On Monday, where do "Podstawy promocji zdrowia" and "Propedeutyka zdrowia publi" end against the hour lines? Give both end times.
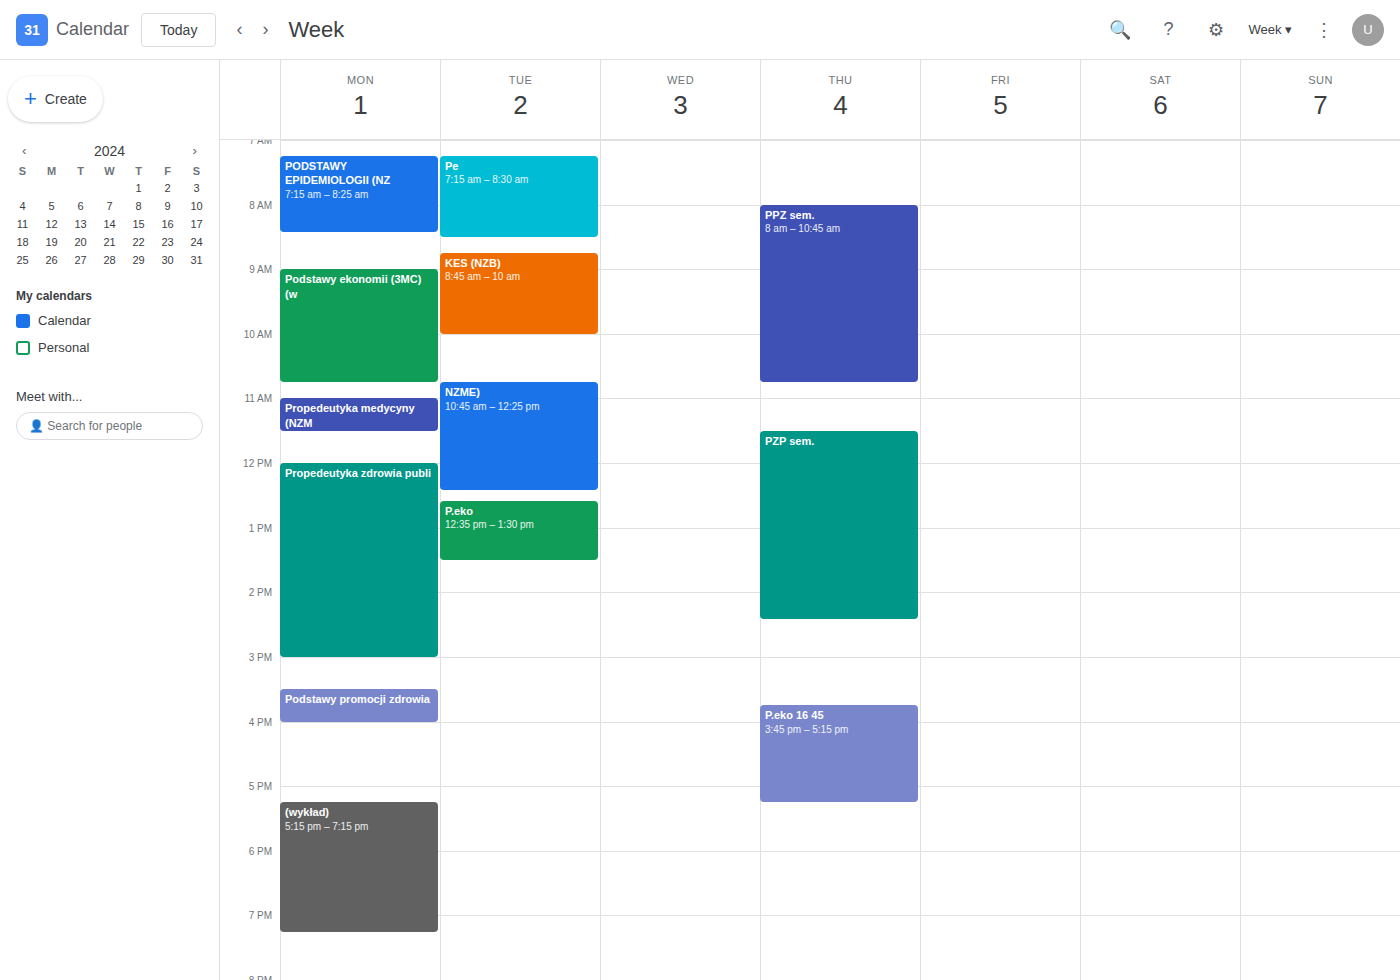
"Podstawy promocji zdrowia": 16:00, exactly on the 16:00 line. "Propedeutyka zdrowia publi": 15:00, exactly on the 15:00 line.